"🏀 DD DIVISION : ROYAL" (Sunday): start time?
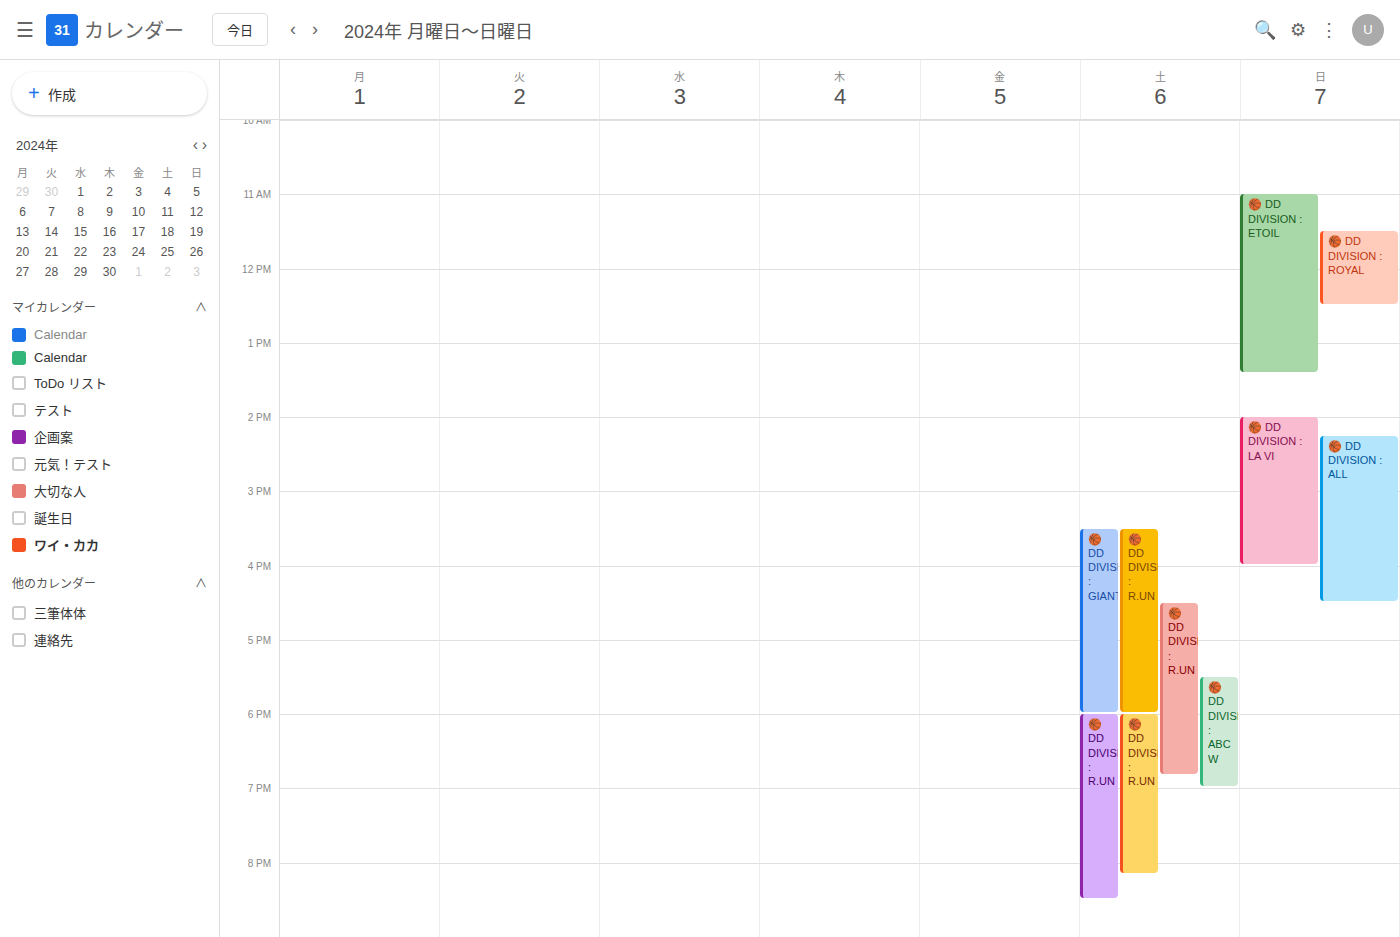
11:30